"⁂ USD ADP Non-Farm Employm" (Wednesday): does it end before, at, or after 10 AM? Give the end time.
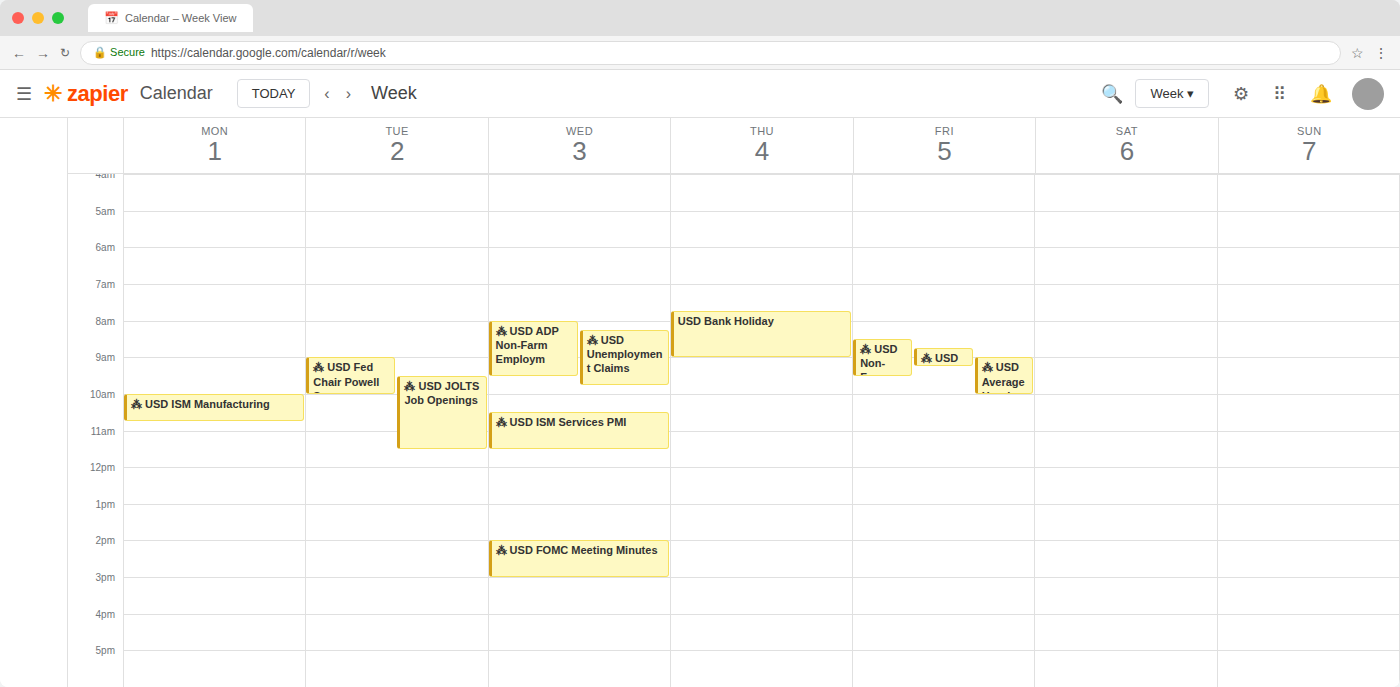
9:30 AM -- before 10 AM, 30 minutes above the 10 AM line.